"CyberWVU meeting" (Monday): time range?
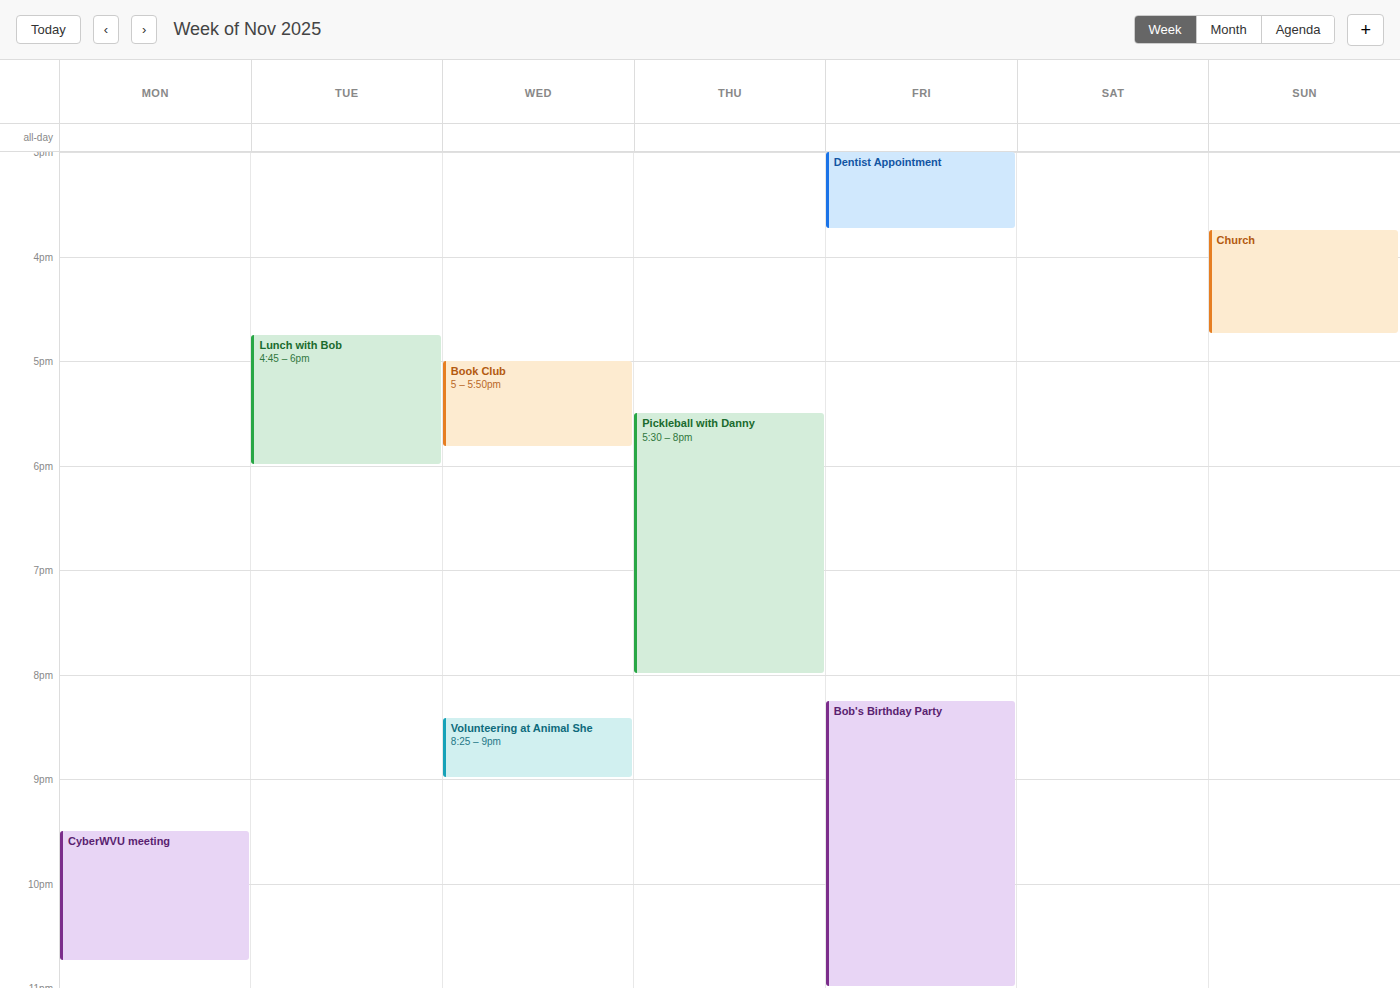
9:30 PM to 10:45 PM